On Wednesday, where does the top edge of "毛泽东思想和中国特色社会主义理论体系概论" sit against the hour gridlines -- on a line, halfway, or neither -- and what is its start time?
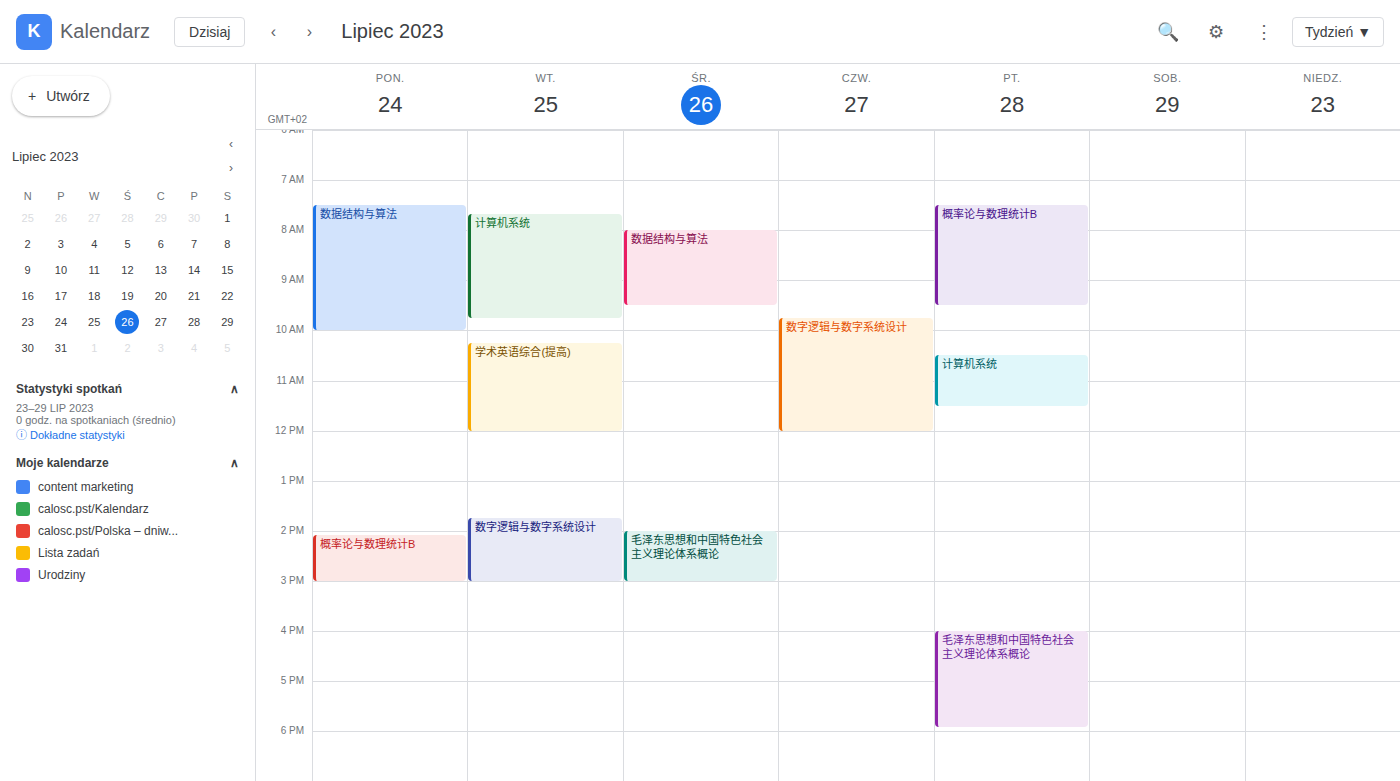
2:00 PM -- exactly on the 2 PM line.